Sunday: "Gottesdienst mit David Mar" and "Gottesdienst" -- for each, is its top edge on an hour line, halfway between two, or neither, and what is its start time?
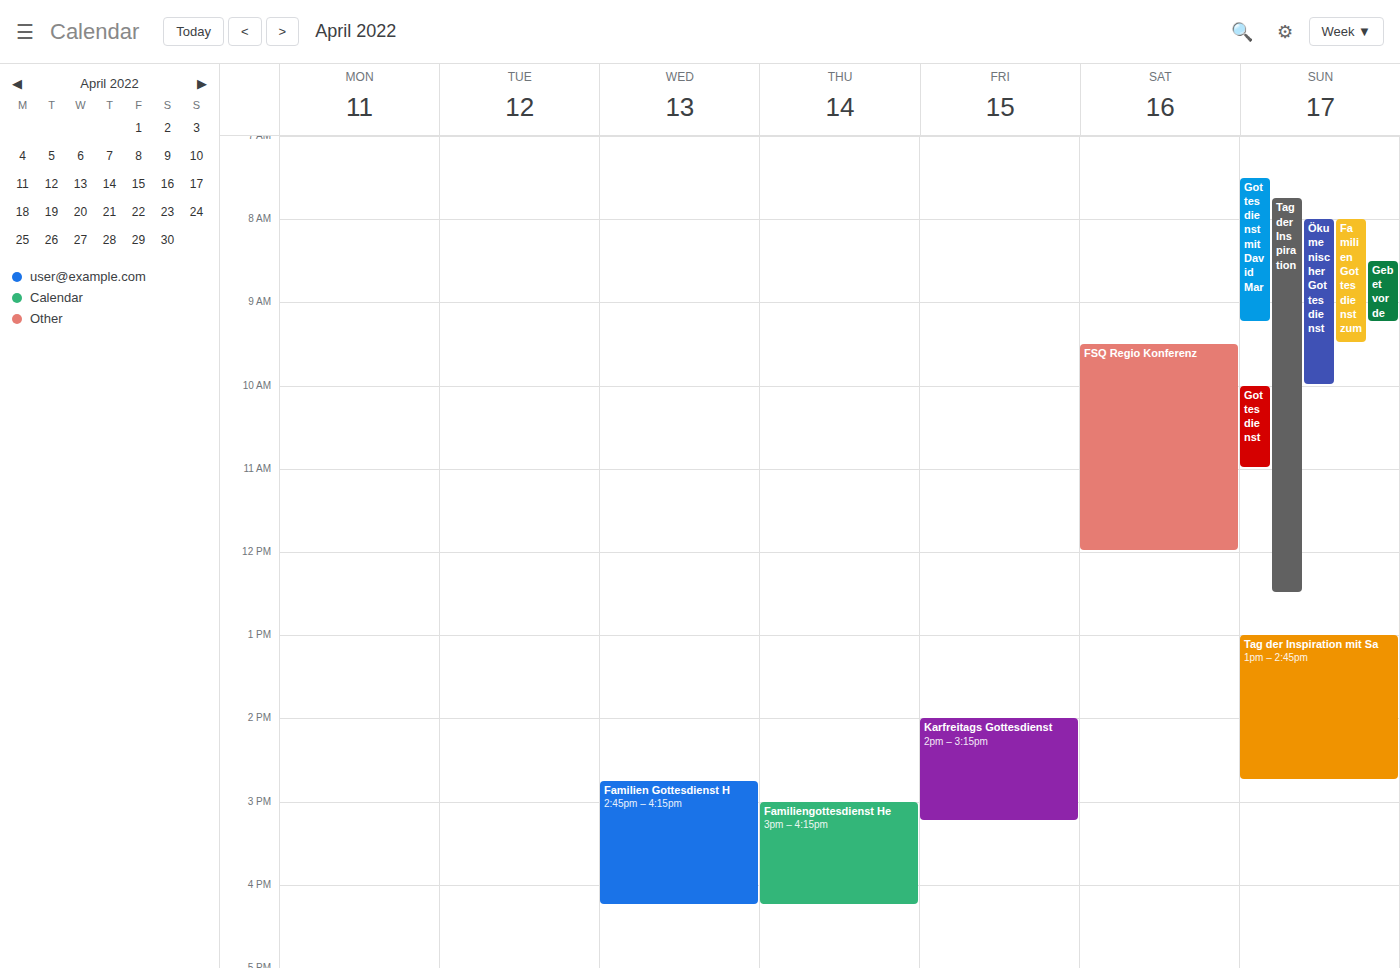
"Gottesdienst mit David Mar": 7:30 AM, halfway between the 7 AM and 8 AM lines. "Gottesdienst": 10:00 AM, exactly on the 10 AM line.